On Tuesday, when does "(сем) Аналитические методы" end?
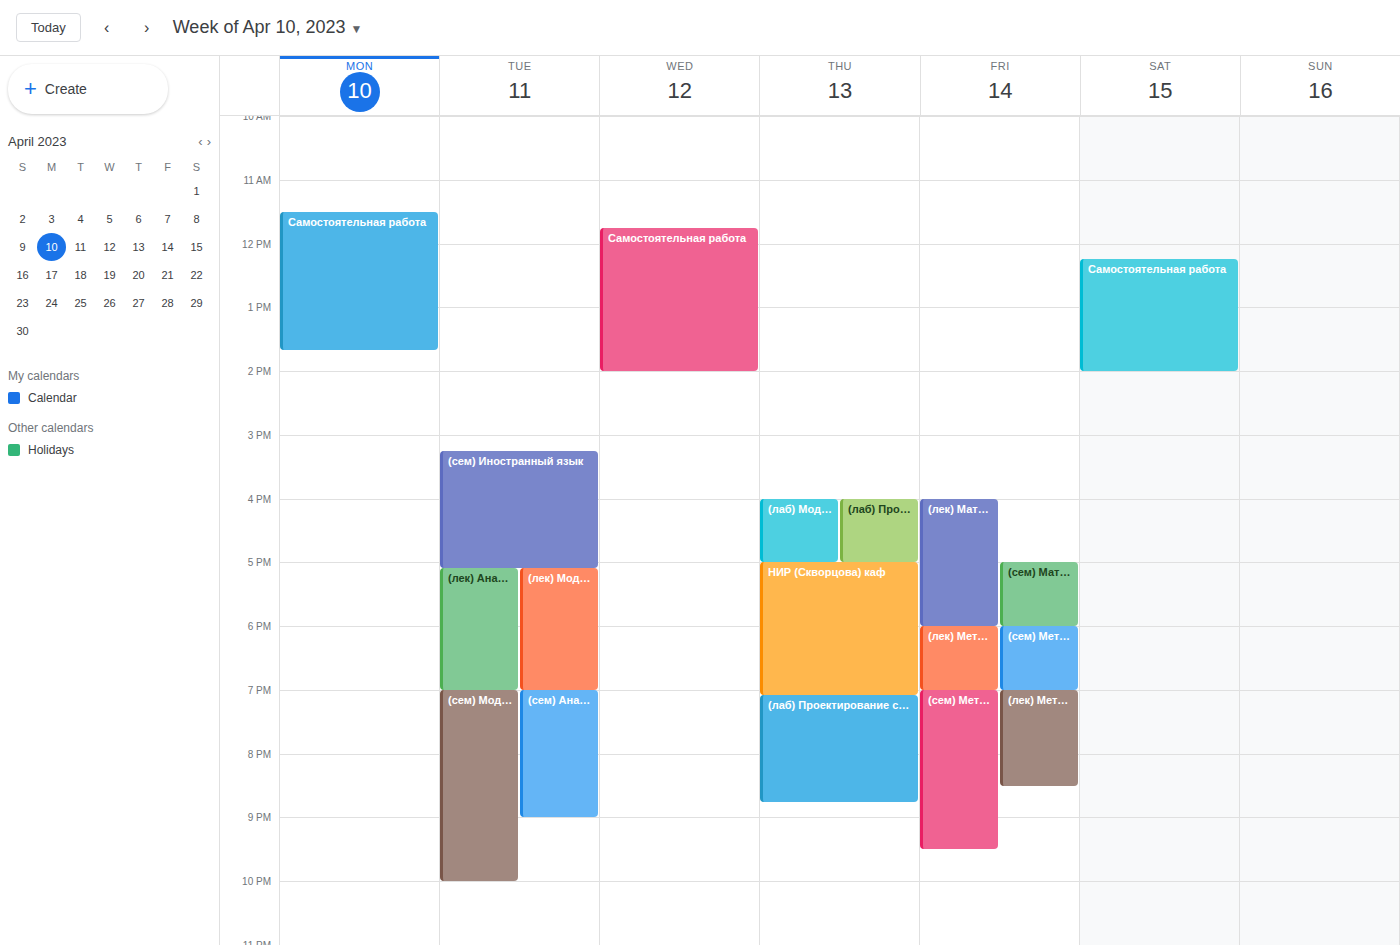
9:00 PM